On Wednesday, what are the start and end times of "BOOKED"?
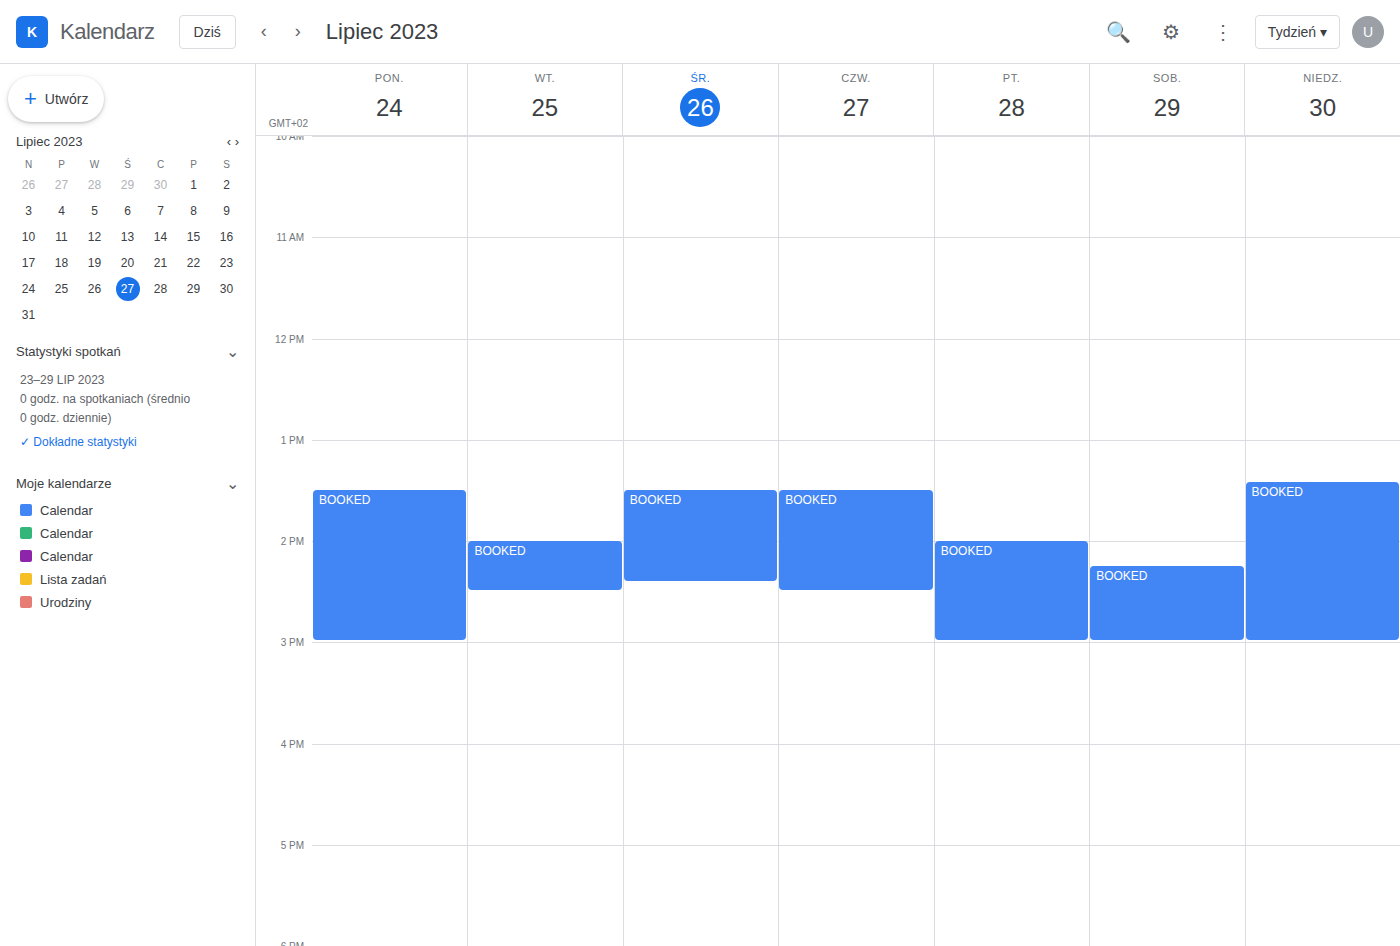
1:30 PM to 2:25 PM